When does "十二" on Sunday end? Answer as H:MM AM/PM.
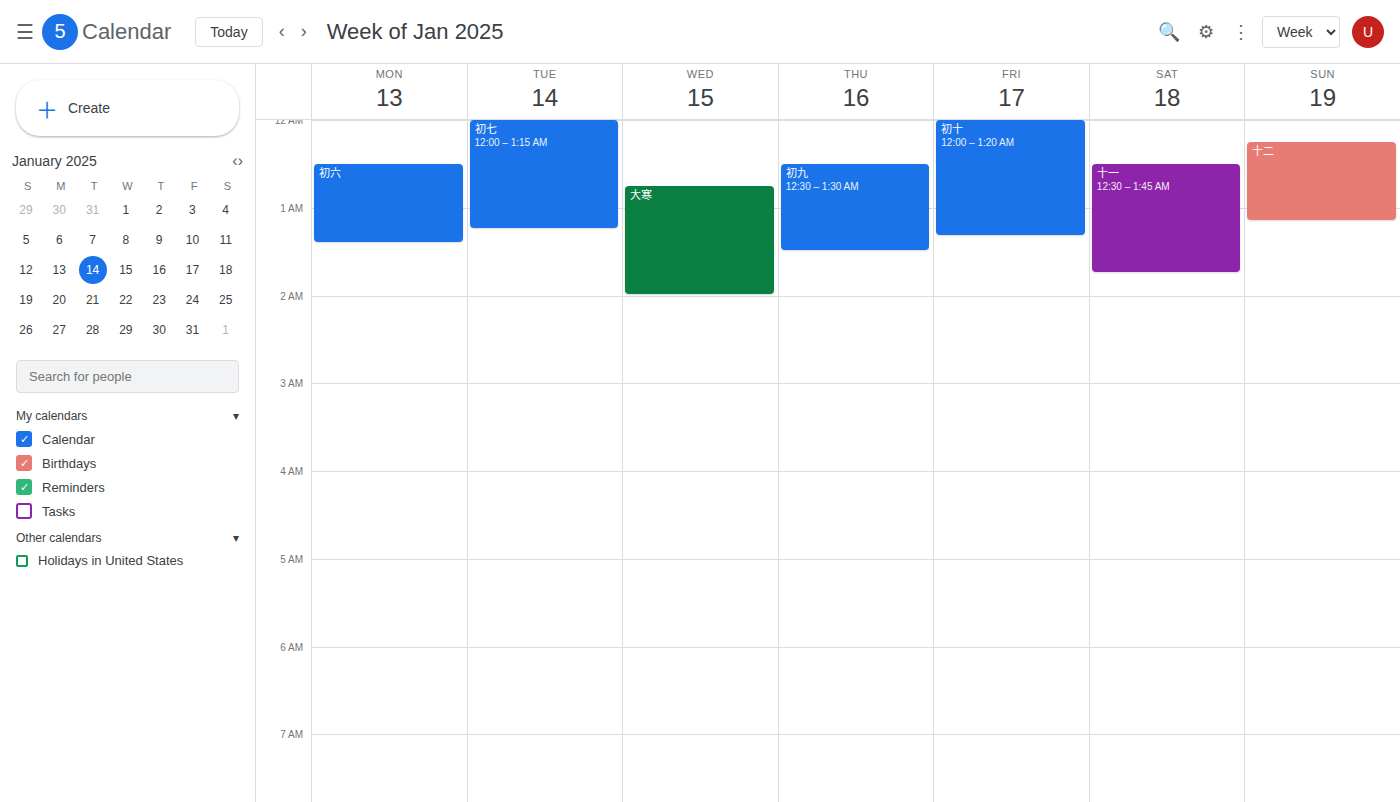
1:10 AM